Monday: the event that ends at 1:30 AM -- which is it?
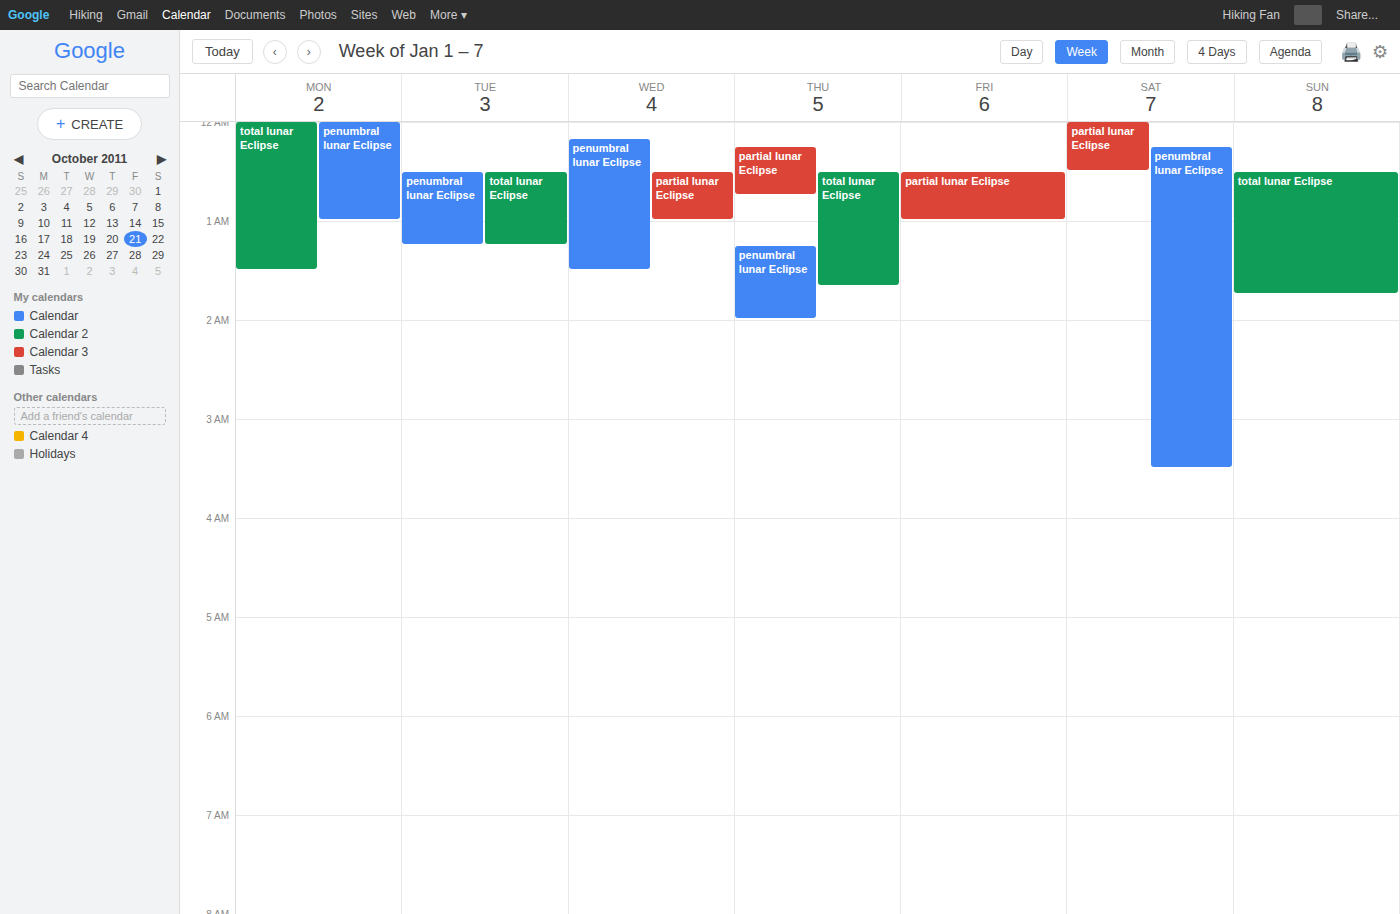
"total lunar Eclipse"